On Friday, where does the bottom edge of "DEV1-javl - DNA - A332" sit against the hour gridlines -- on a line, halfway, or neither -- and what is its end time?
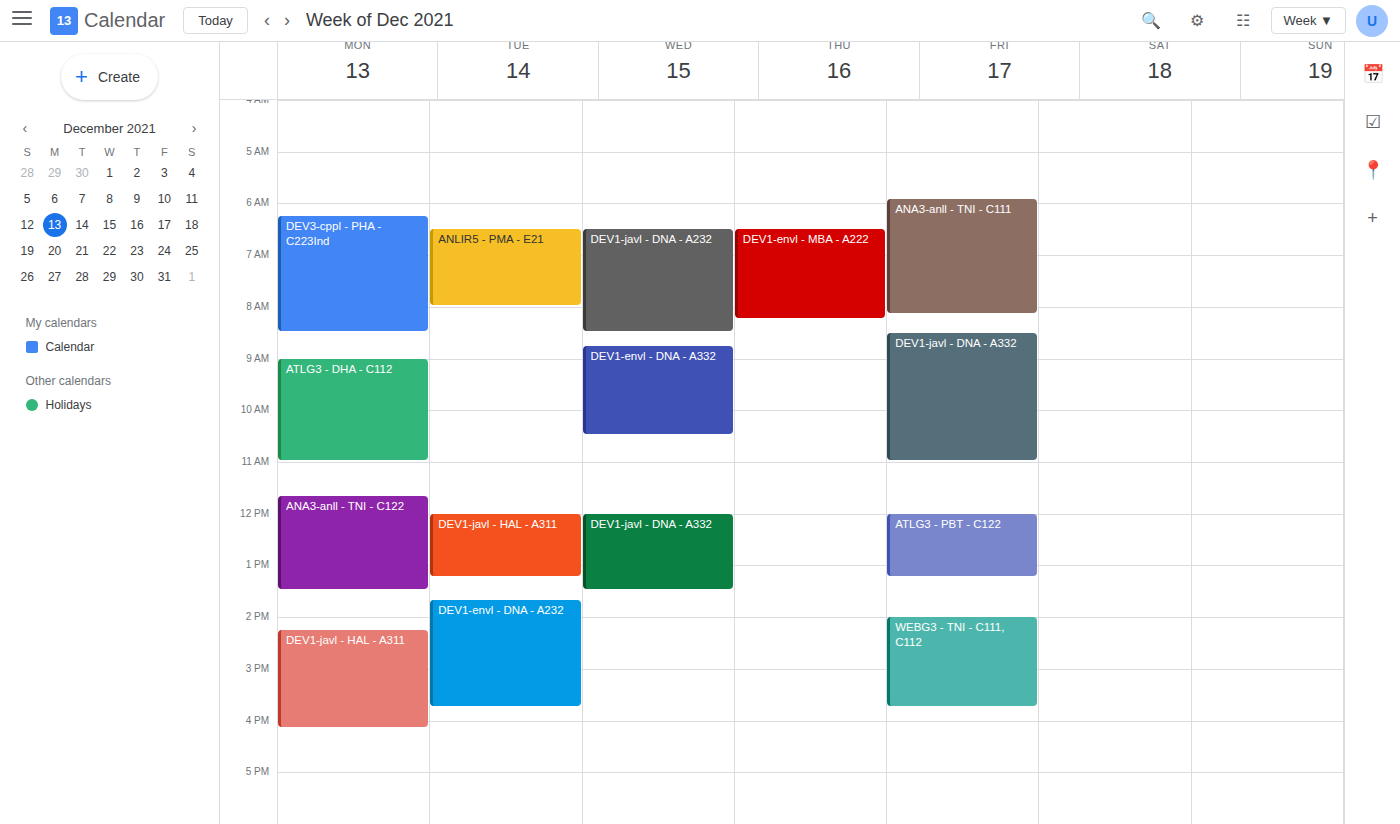
11:00 -- exactly on the 11:00 line.